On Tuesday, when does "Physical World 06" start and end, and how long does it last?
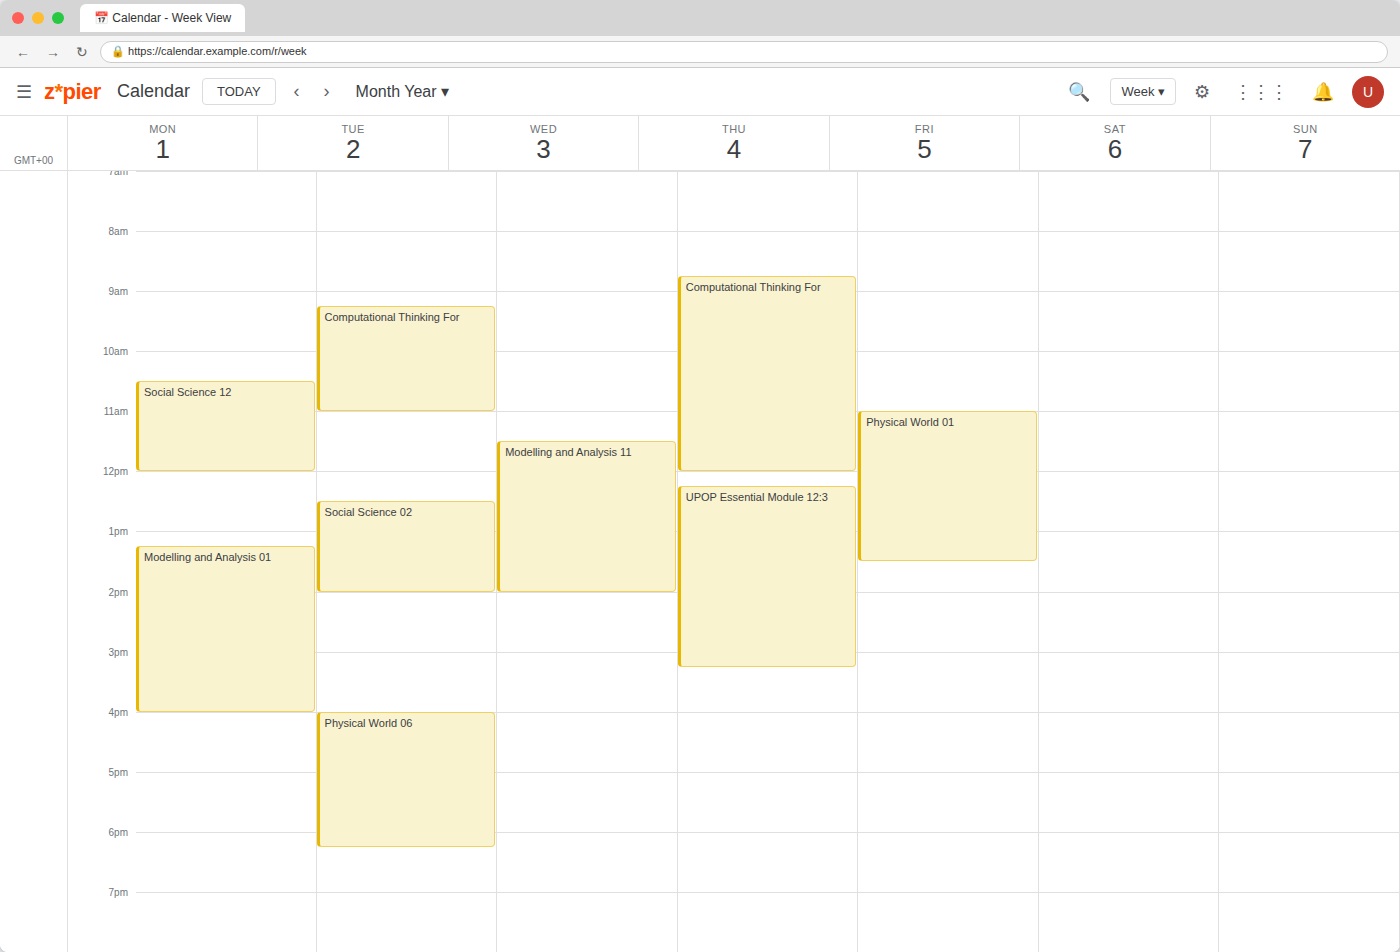
4:00 PM to 6:15 PM, 2 hours 15 minutes